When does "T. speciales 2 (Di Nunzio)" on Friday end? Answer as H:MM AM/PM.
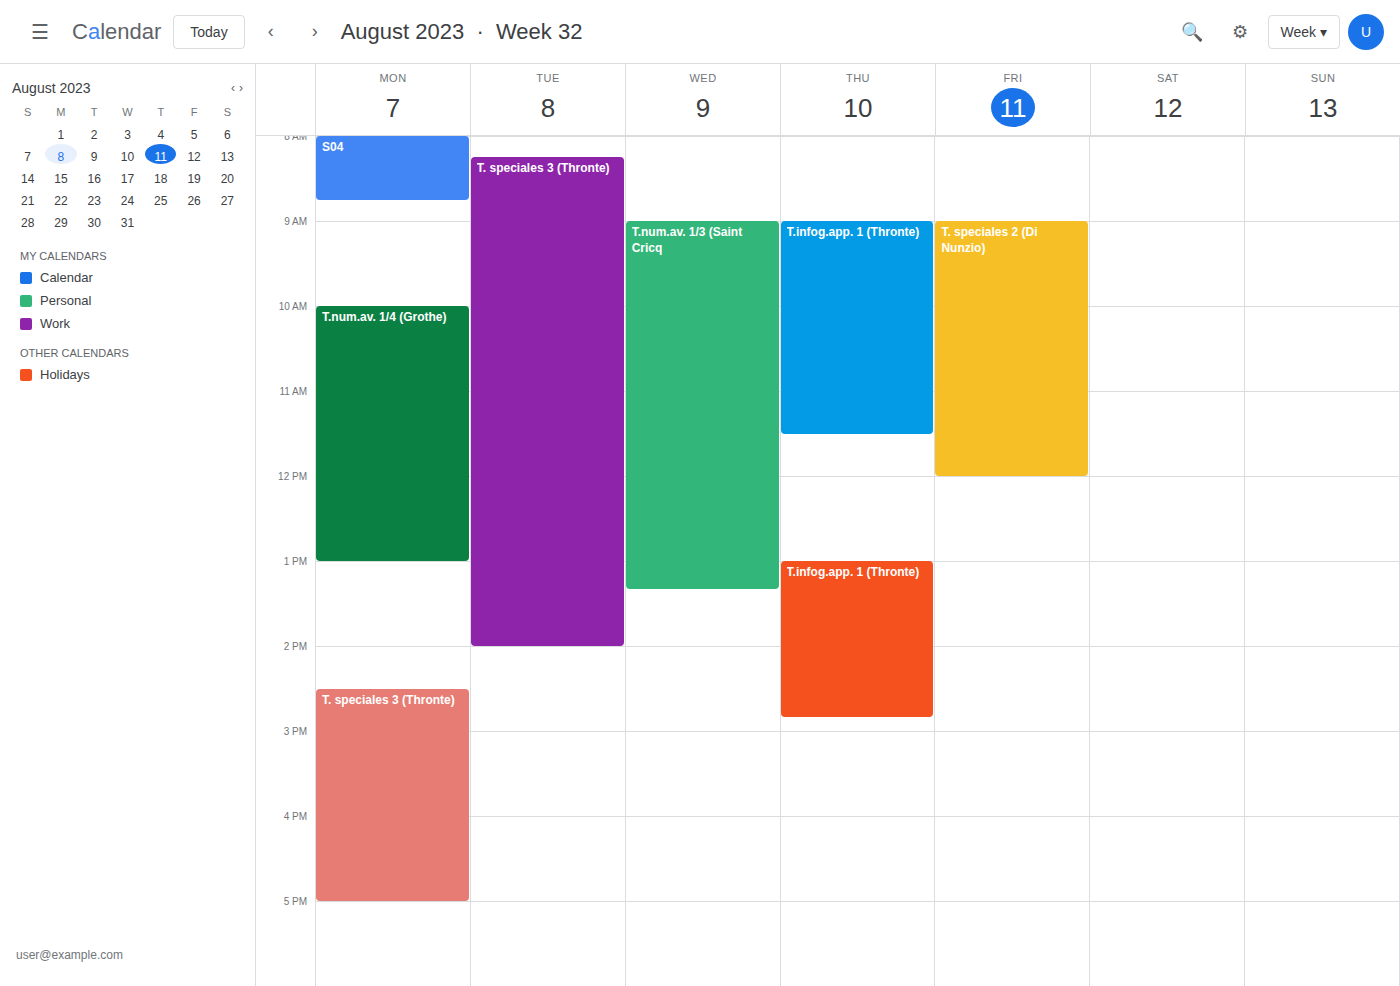
12:00 PM